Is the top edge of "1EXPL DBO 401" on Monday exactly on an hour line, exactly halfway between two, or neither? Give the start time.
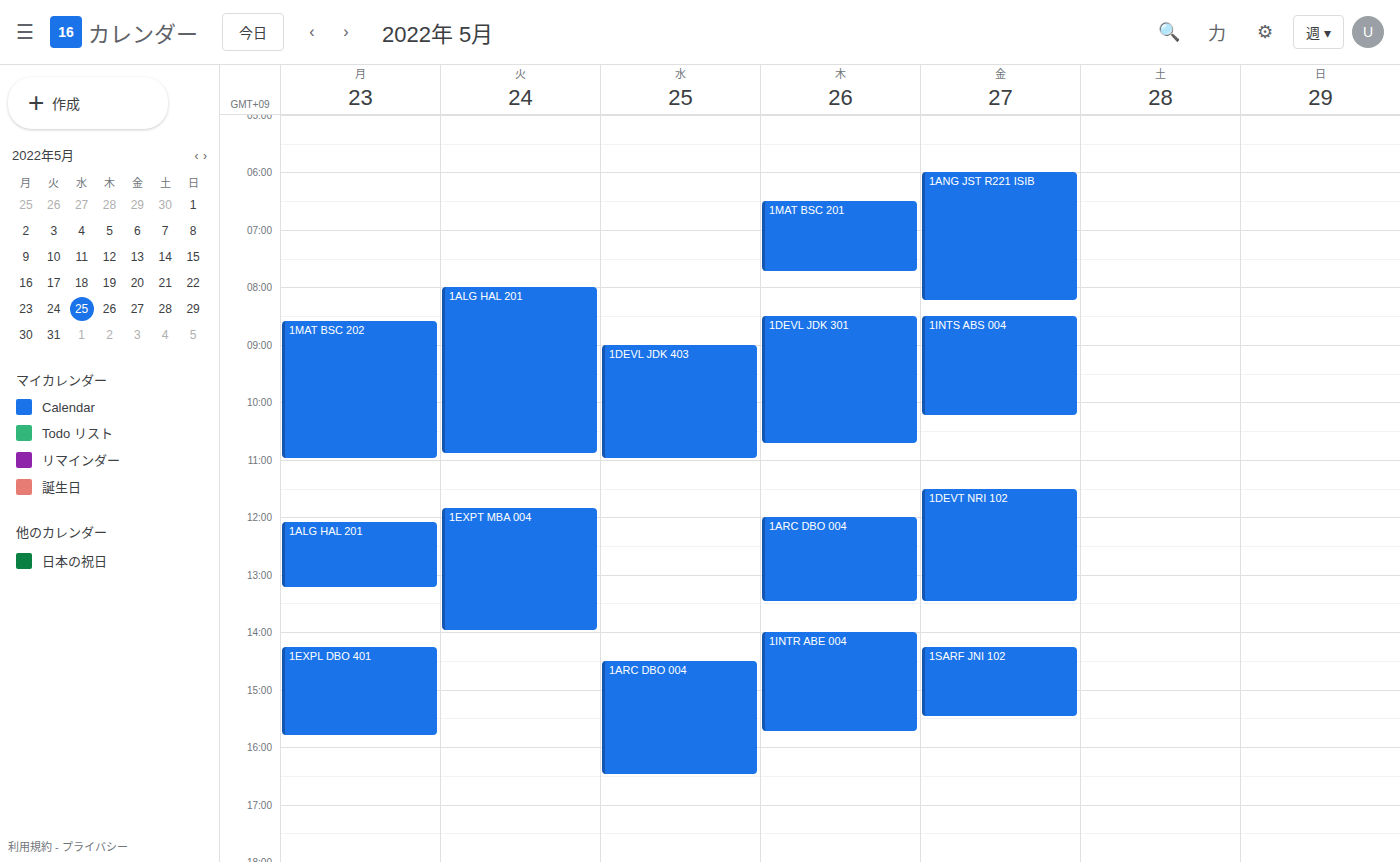
14:15 -- neither: a quarter of the way from the 14:00 line to the 15:00 line.